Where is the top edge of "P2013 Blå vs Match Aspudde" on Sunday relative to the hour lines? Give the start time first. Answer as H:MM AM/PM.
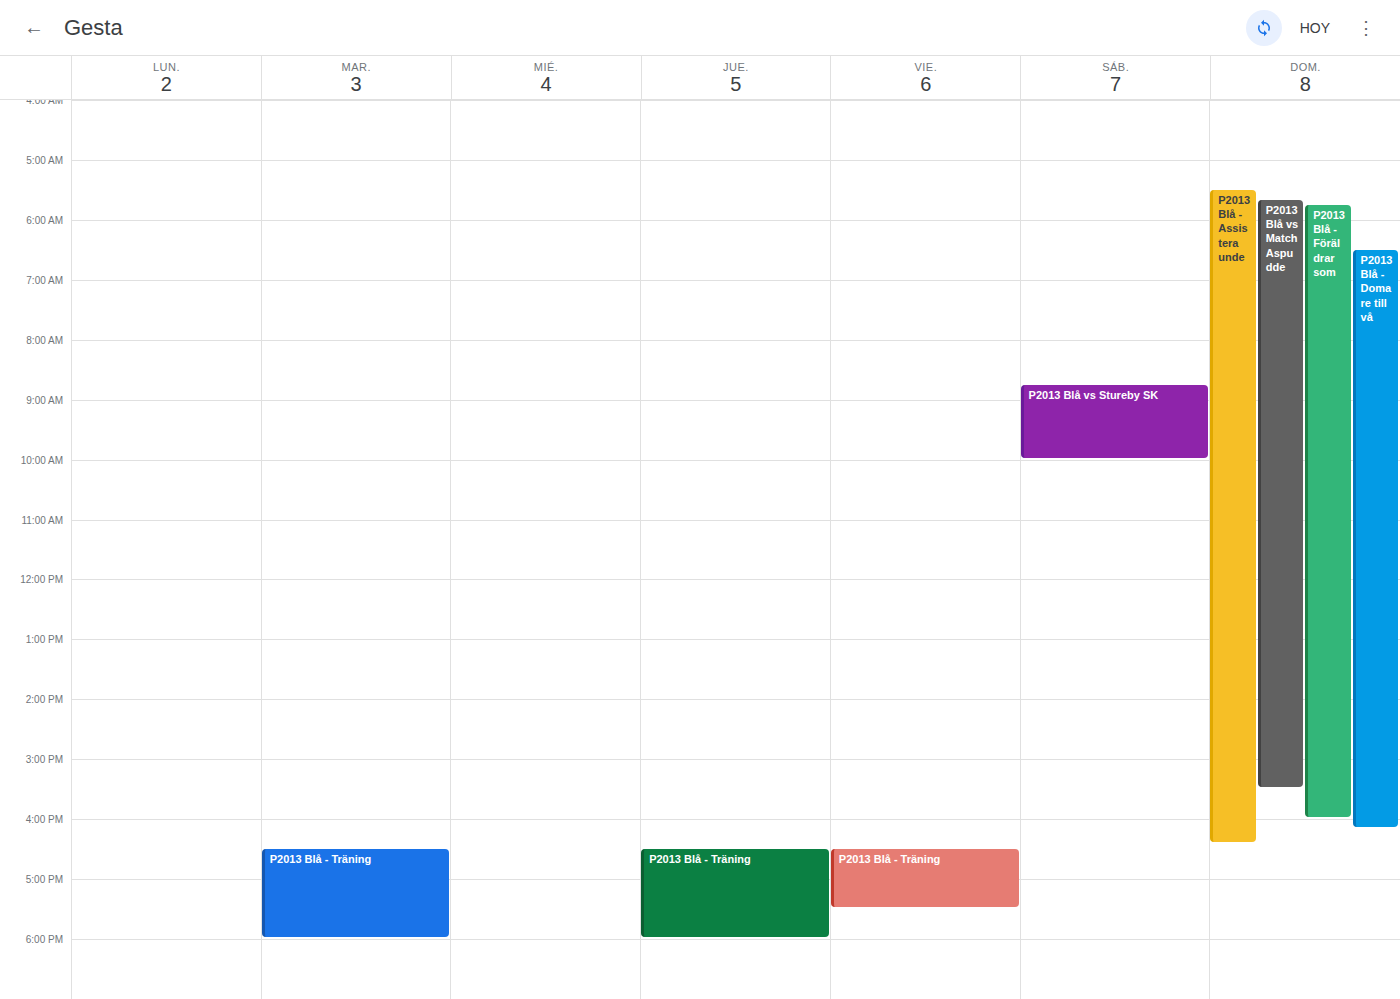
5:40 AM -- neither: 40 minutes below the 5 AM line and 20 minutes above the 6 AM line.